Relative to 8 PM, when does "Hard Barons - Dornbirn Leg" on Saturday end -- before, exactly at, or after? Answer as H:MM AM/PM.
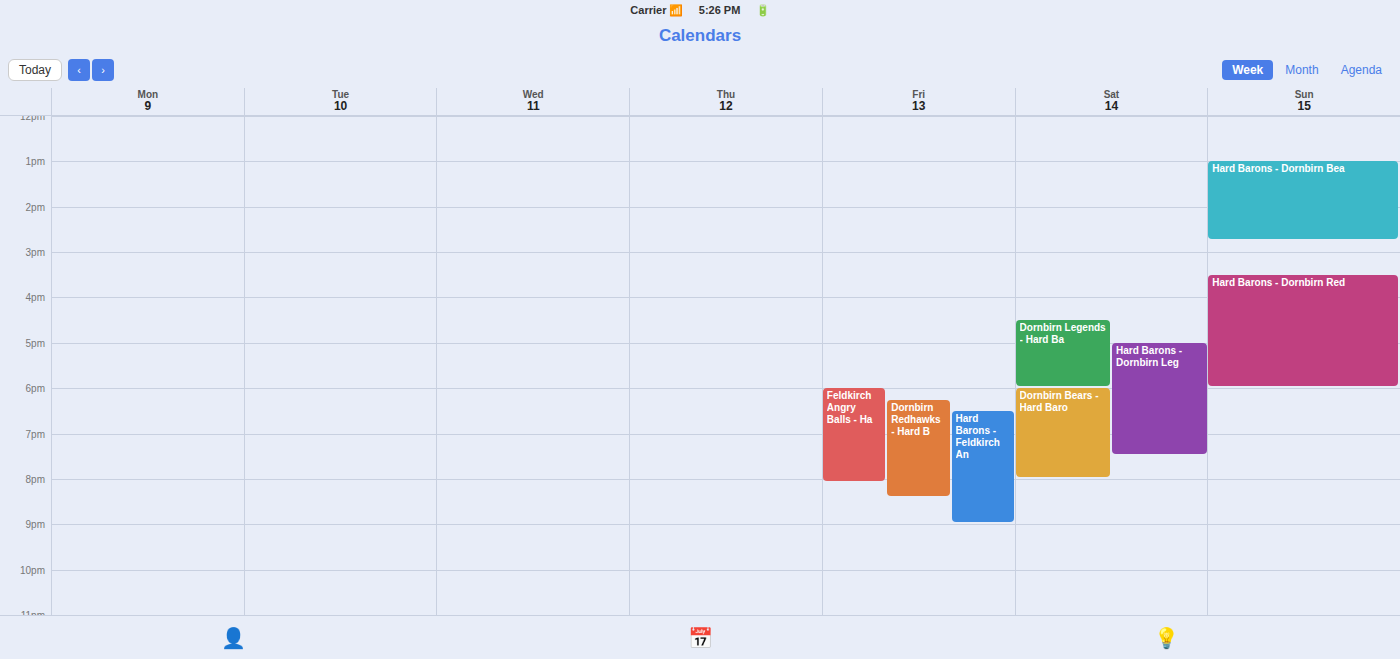
7:30 PM -- before 8 PM, 30 minutes above the 8 PM line.